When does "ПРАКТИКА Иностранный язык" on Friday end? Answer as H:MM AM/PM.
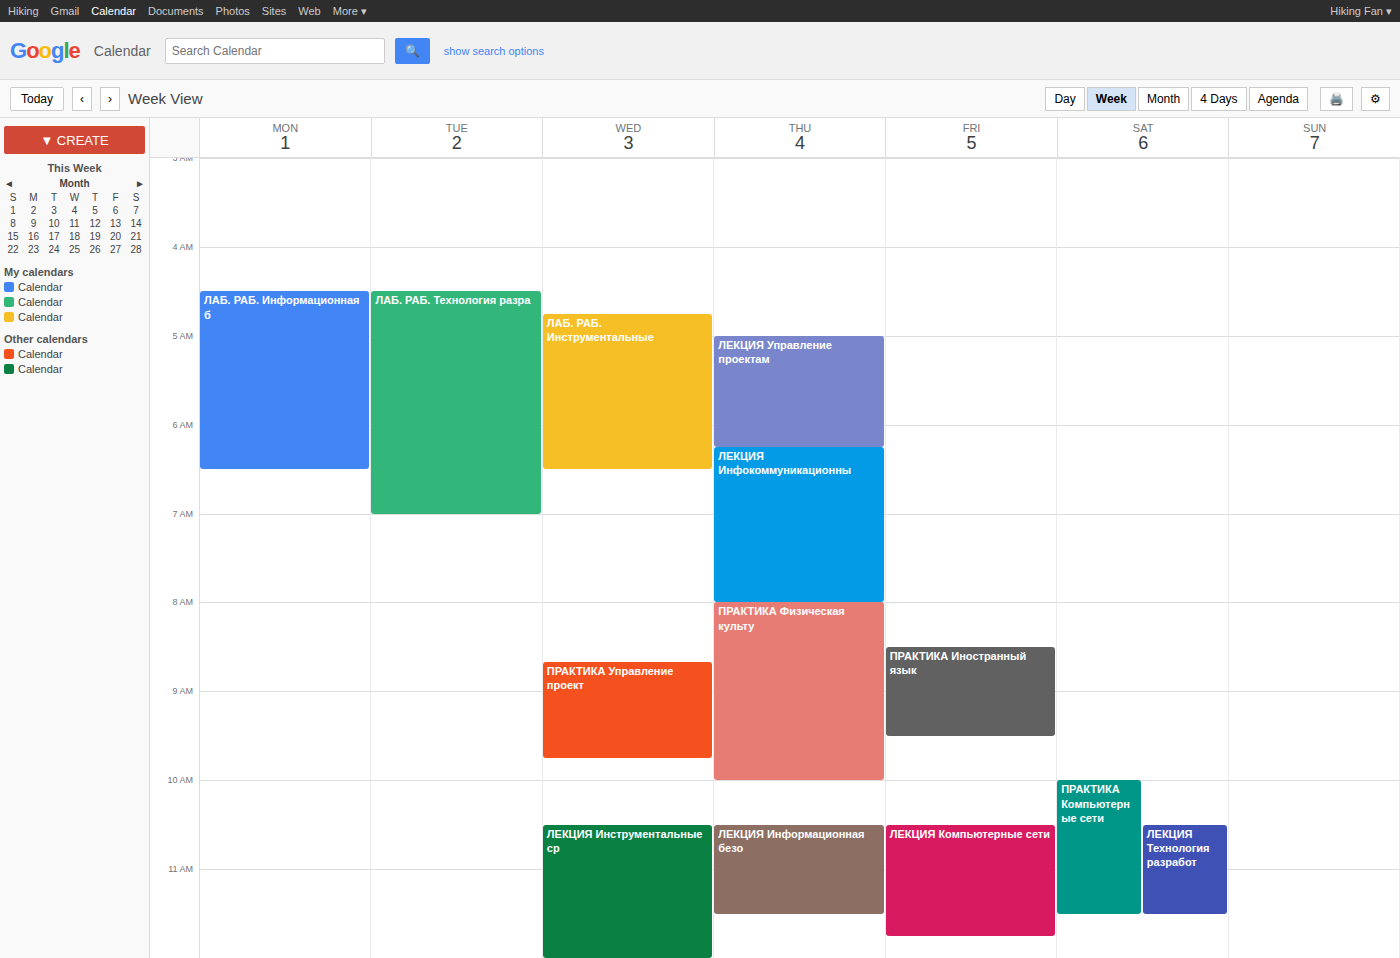
9:30 AM